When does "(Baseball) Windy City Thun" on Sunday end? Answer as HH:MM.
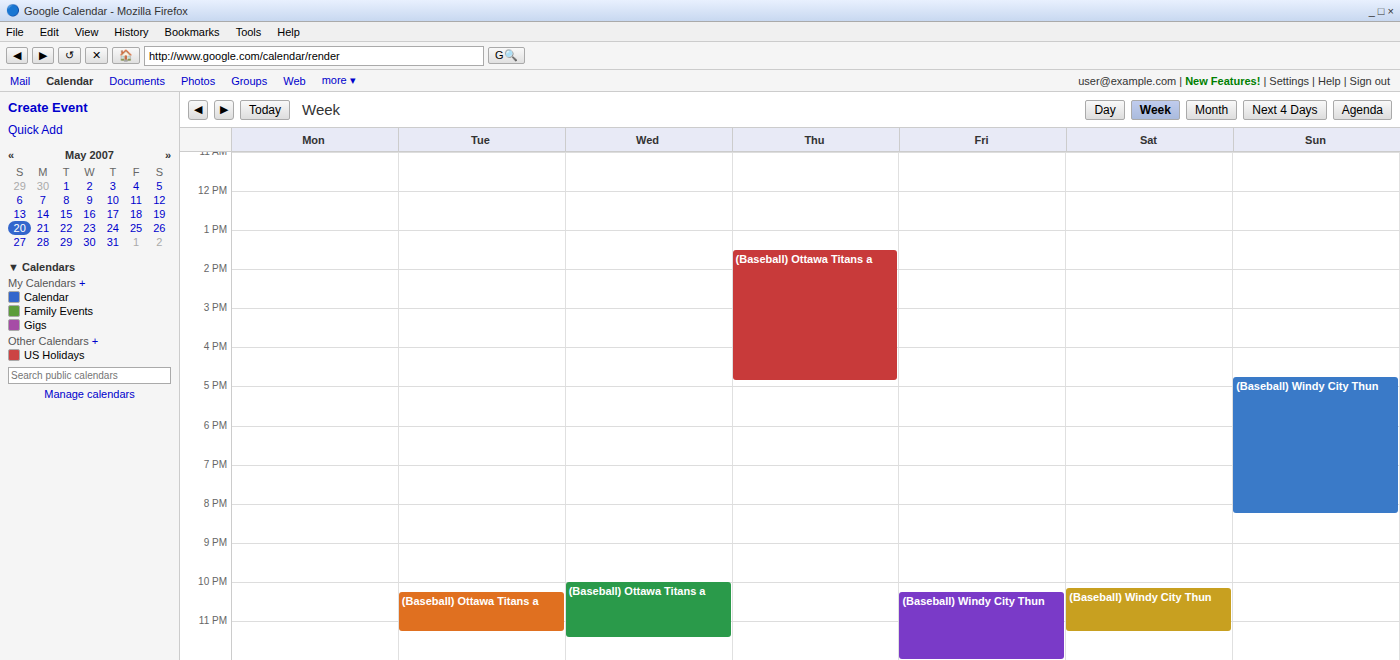
20:15